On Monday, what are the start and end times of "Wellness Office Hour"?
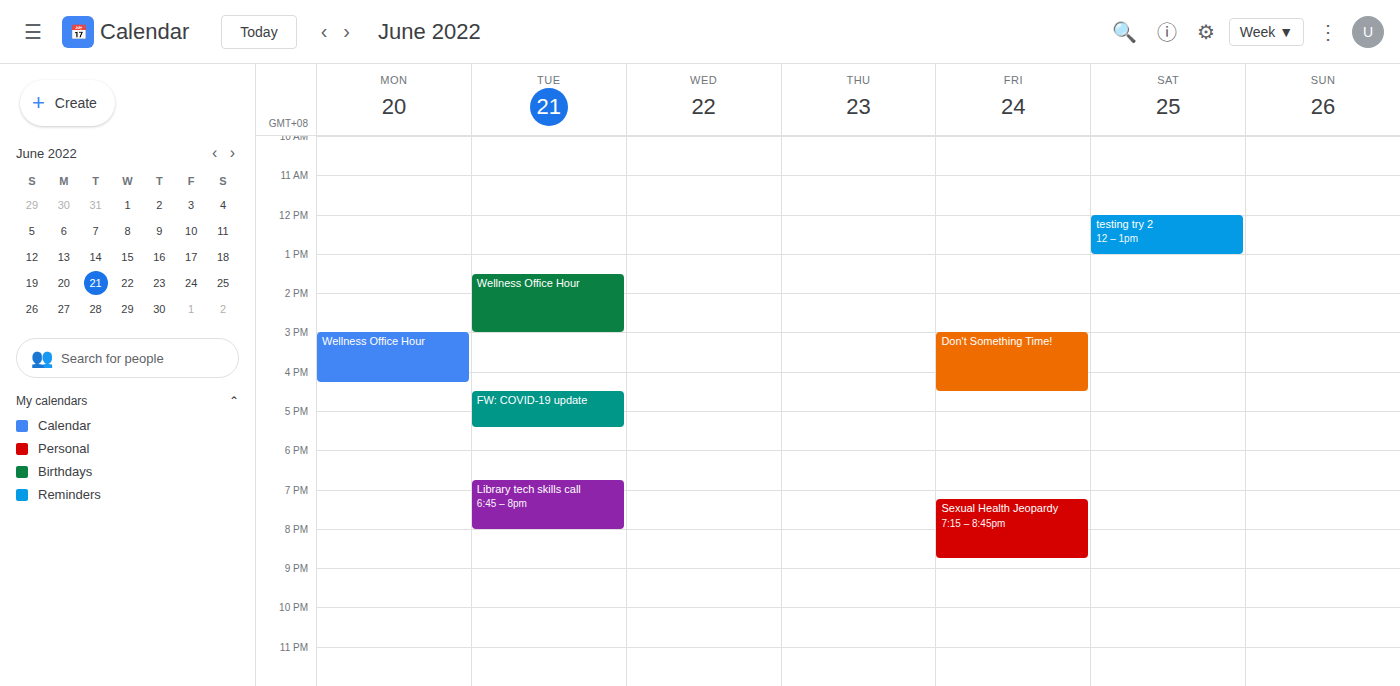
3:00 PM to 4:15 PM